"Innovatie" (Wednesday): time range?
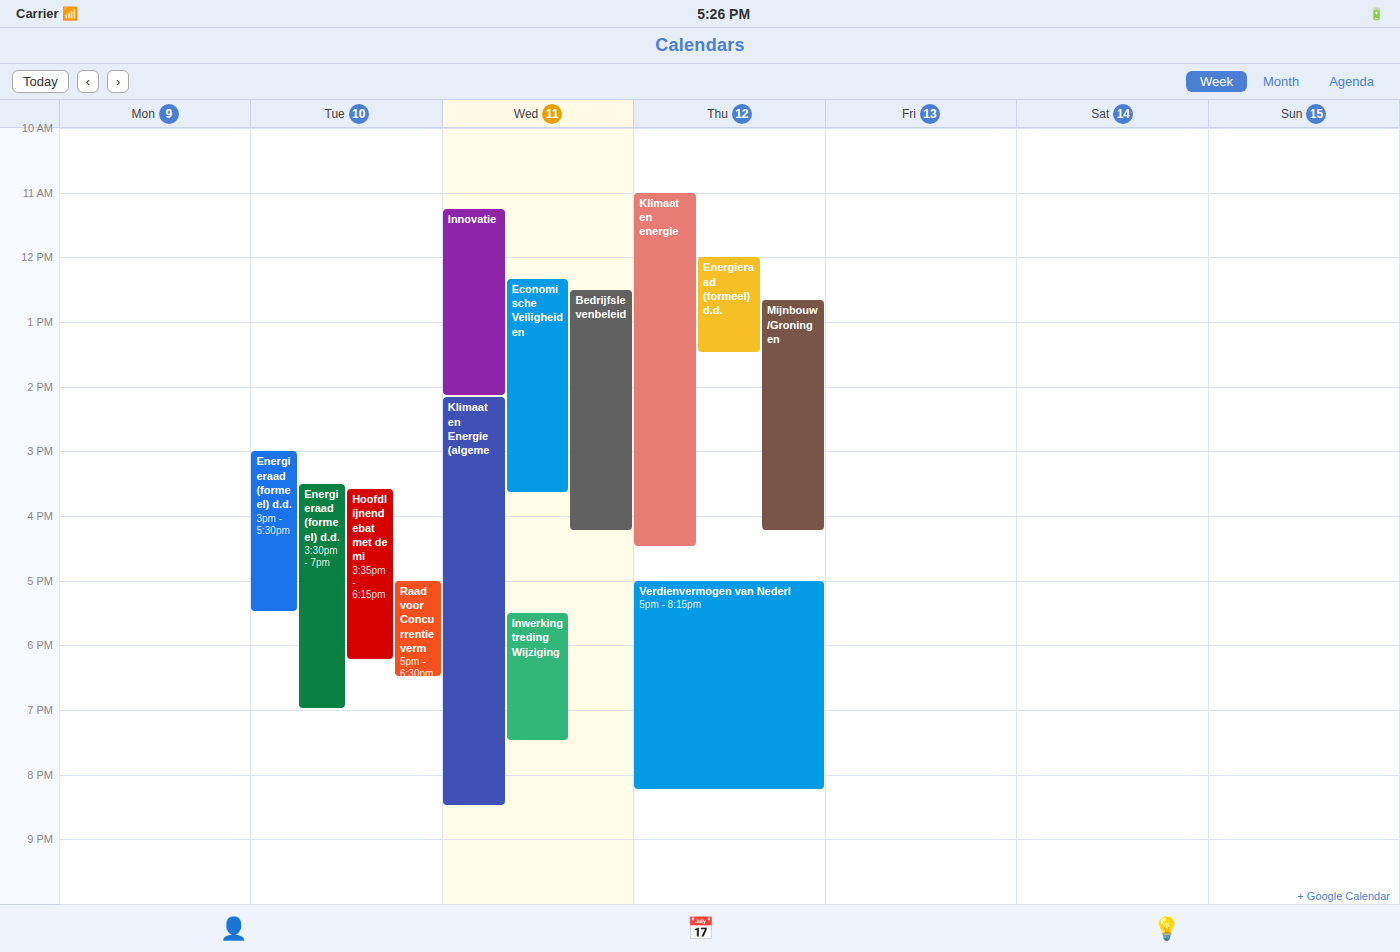
11:15 AM to 2:10 PM